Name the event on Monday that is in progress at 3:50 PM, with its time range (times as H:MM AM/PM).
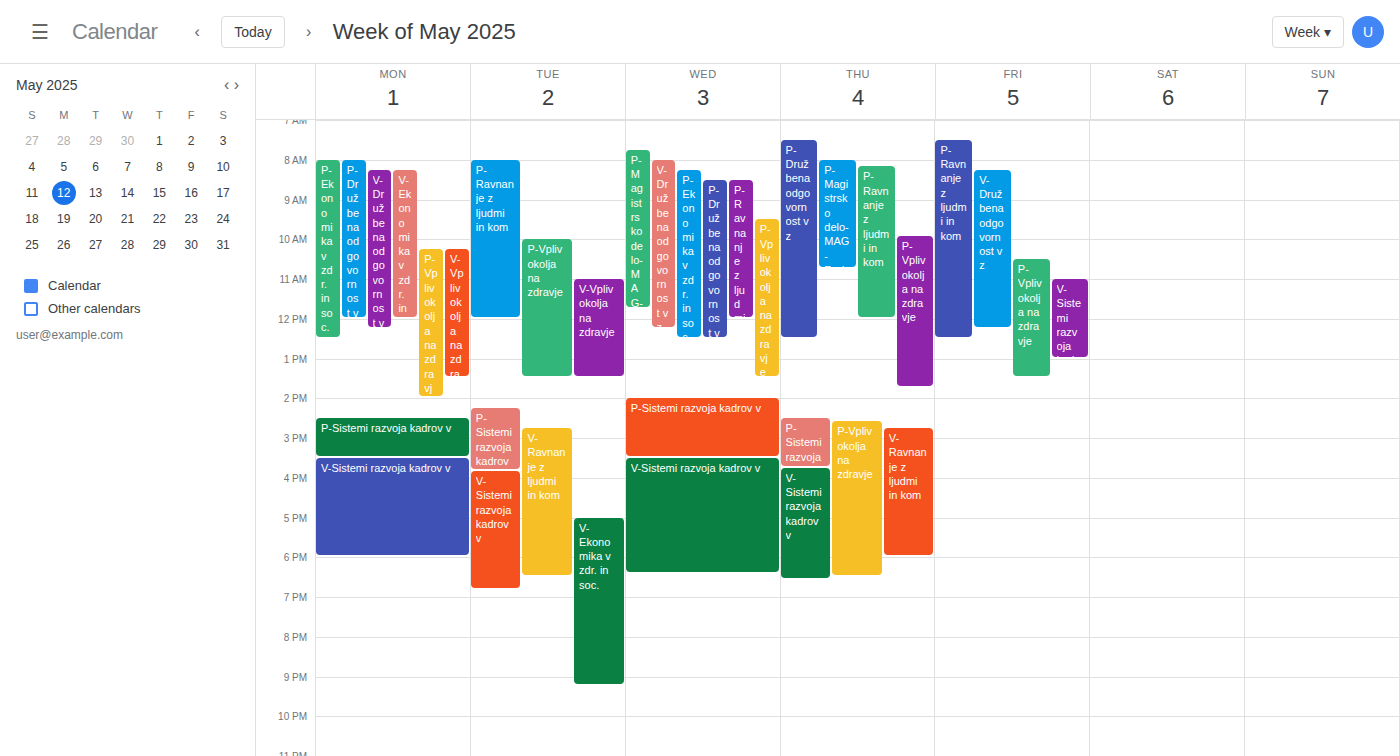
"V-Sistemi razvoja kadrov v", 3:30 PM to 6:00 PM